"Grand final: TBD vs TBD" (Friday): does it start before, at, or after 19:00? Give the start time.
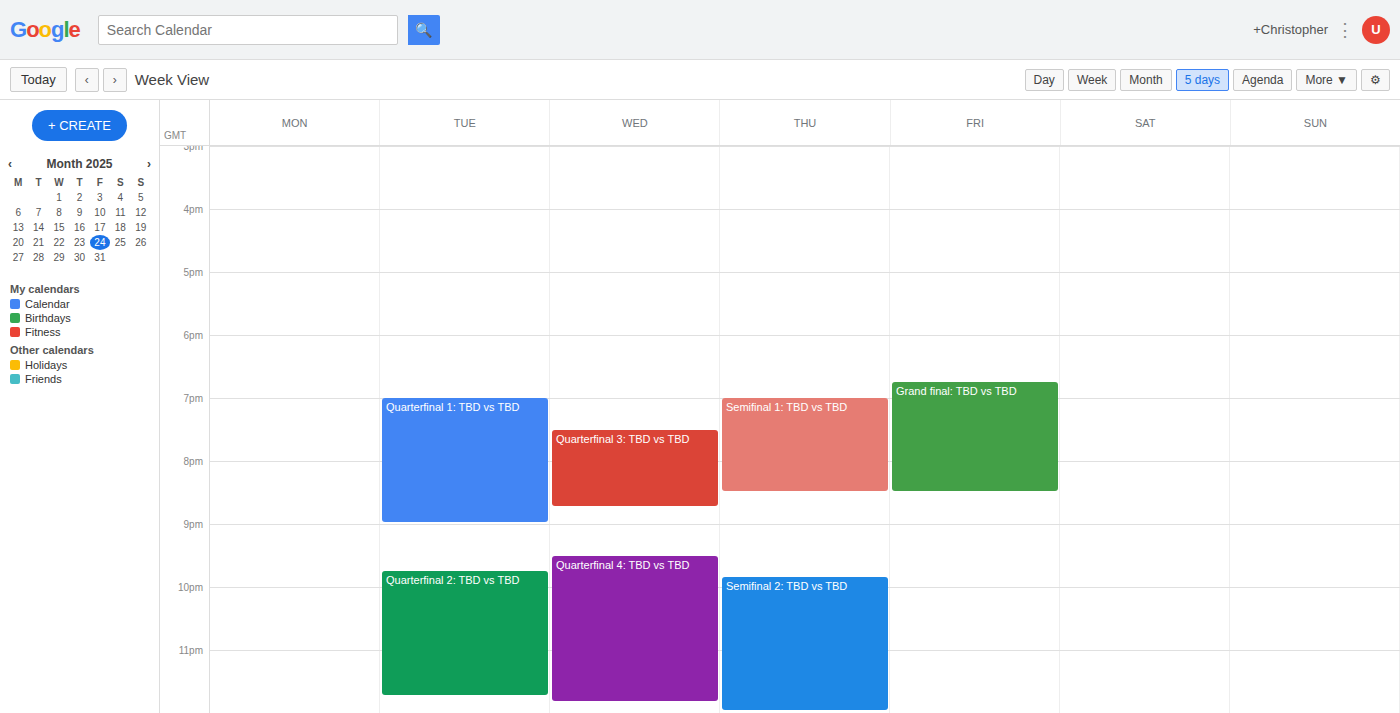
18:45 -- before 19:00, 15 minutes above the 19:00 line.